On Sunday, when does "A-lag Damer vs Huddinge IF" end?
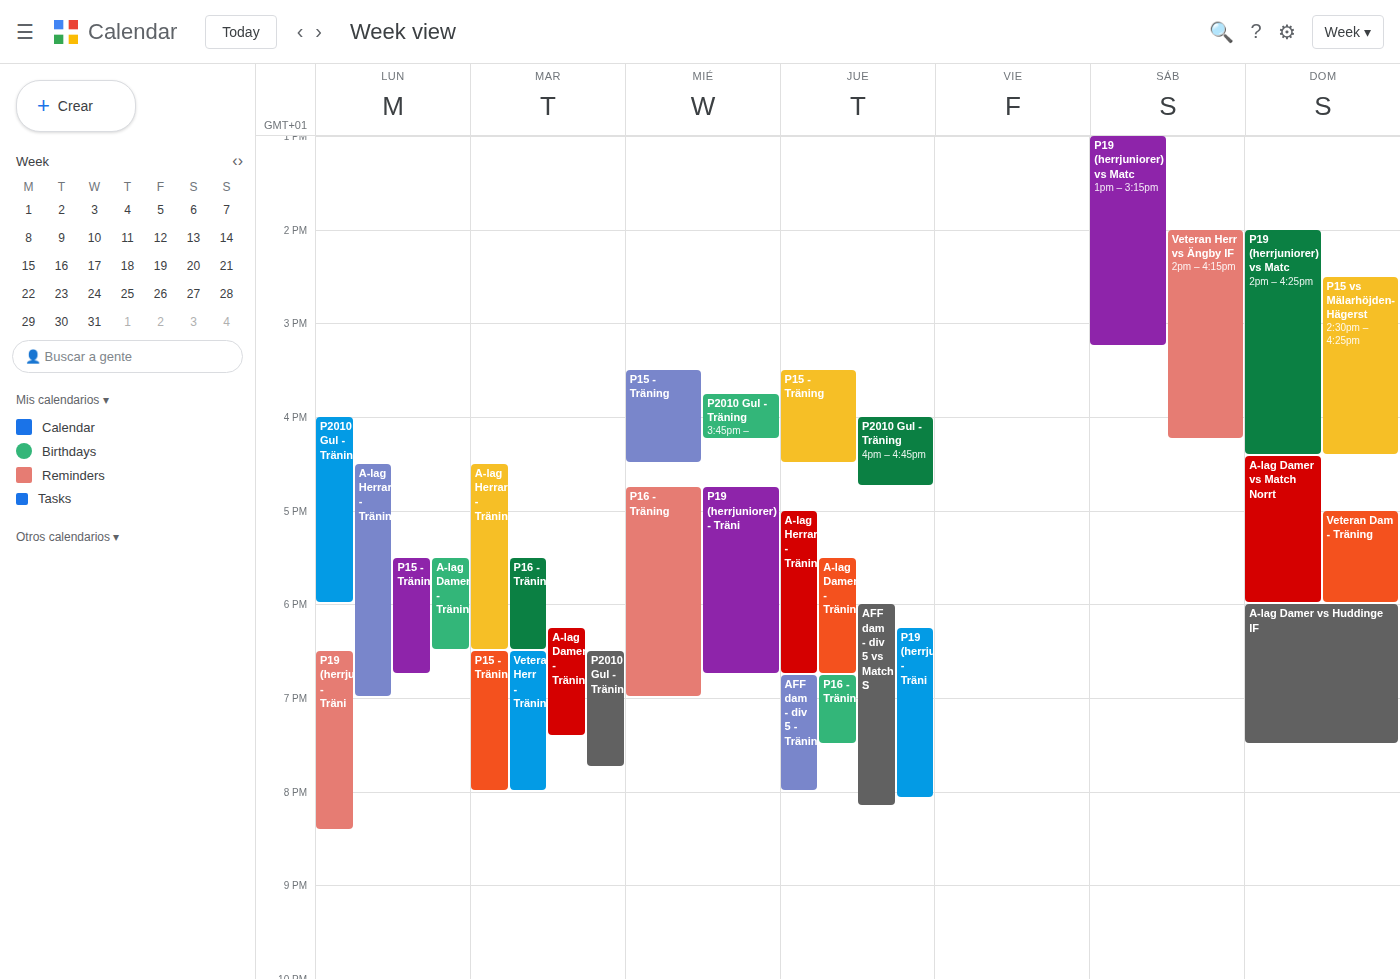
7:30 PM